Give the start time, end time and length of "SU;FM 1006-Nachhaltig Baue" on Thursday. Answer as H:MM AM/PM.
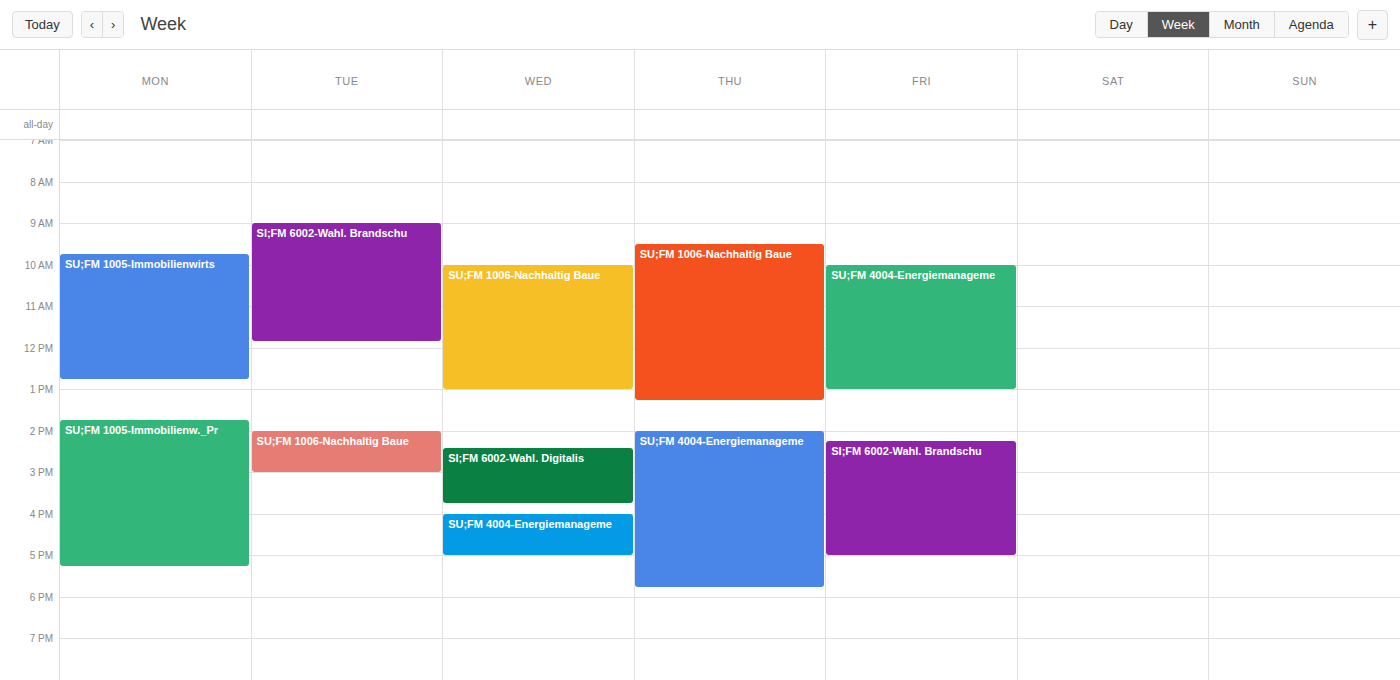
9:30 AM to 1:15 PM, 3 hours 45 minutes